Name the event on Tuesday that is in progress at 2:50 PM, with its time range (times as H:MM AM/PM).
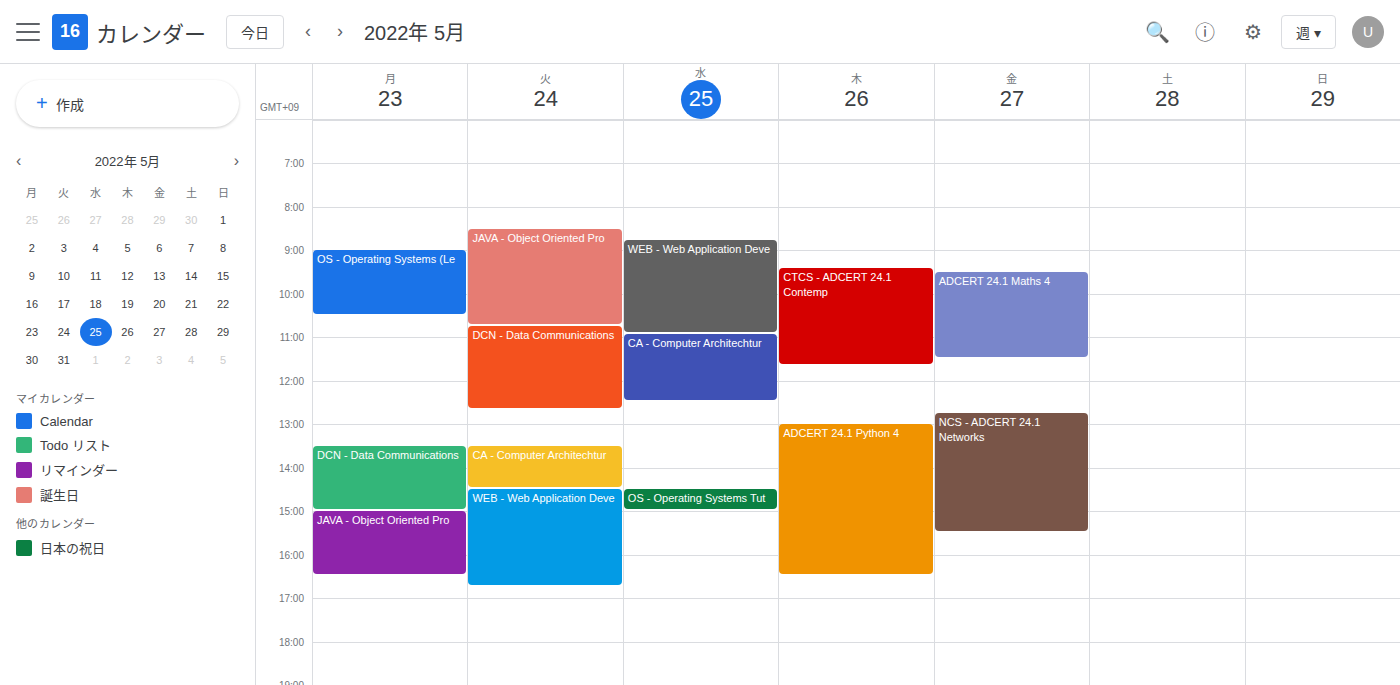
"WEB - Web Application Deve", 2:30 PM to 4:45 PM